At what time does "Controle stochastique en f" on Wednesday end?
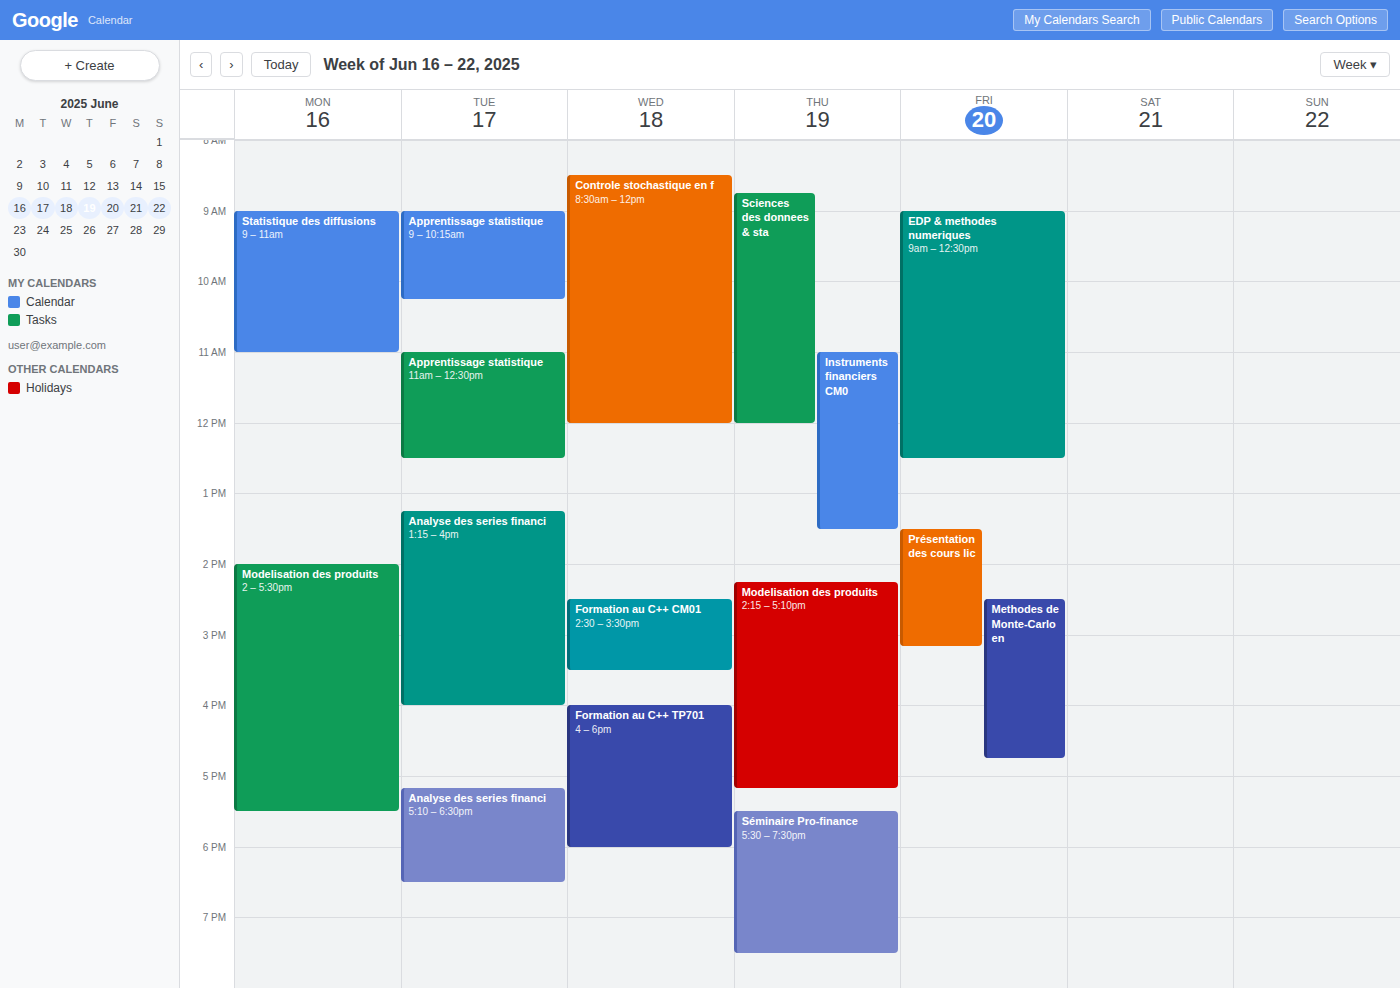
12:00